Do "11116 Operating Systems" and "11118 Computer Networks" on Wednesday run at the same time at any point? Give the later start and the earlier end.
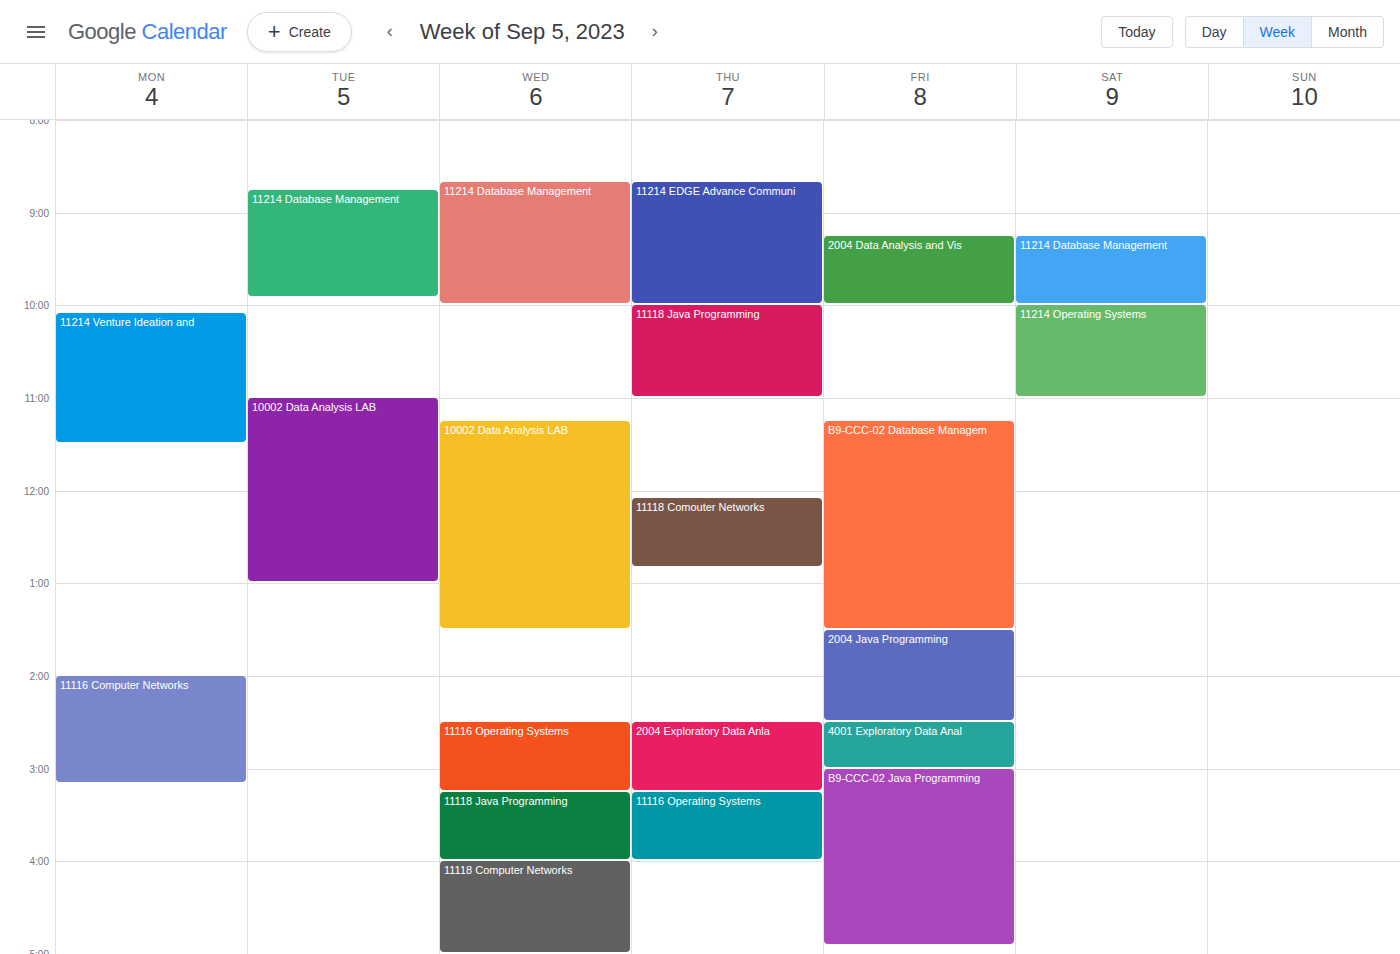
"11116 Operating Systems" ends at 15:15 and "11118 Computer Networks" starts at 16:00 -- no overlap.